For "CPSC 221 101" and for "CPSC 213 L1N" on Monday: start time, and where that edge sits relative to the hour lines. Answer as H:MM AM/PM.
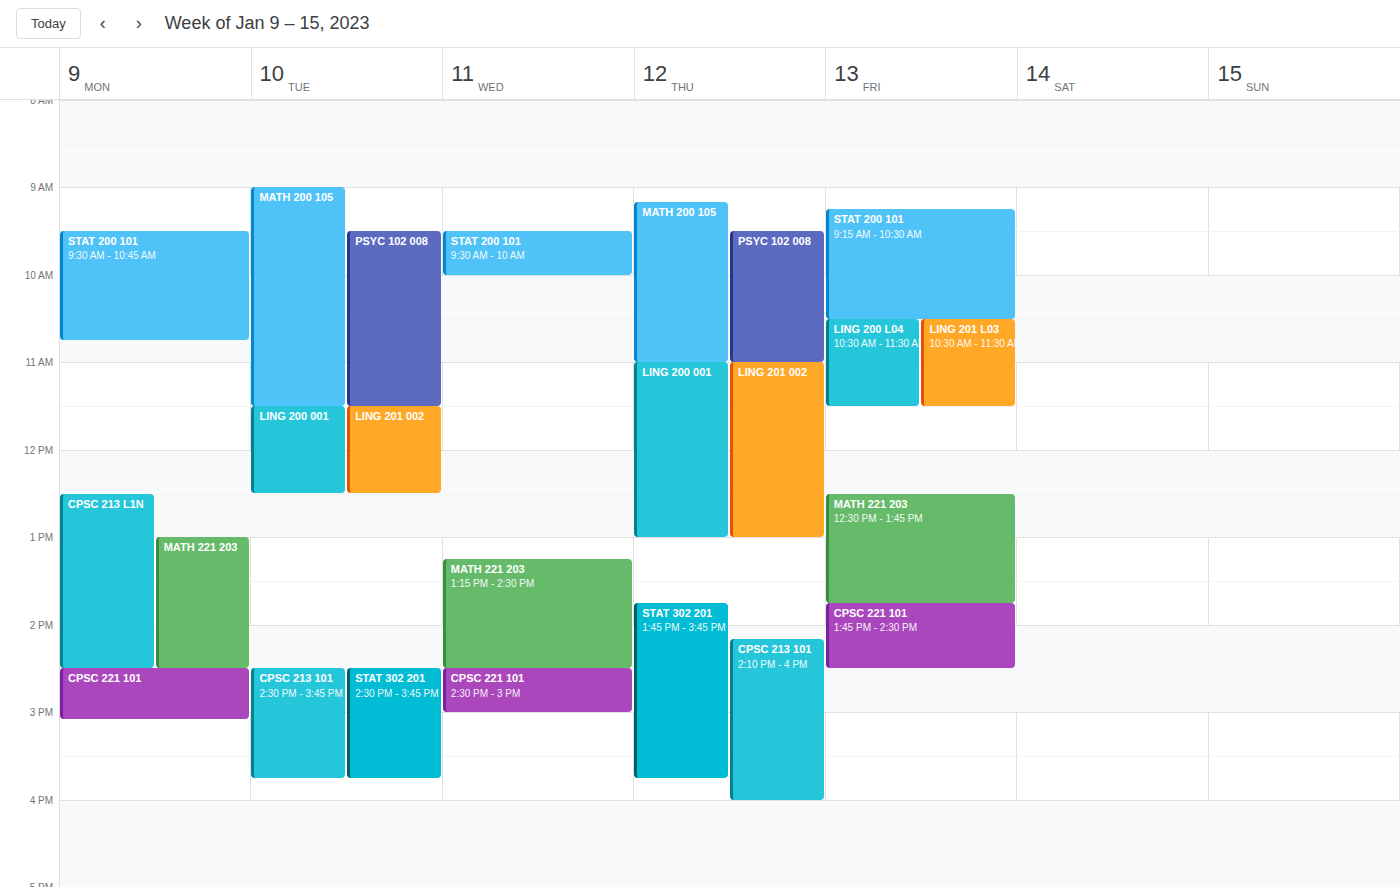
"CPSC 221 101": 2:30 PM, halfway between the 2 PM and 3 PM lines. "CPSC 213 L1N": 12:30 PM, halfway between the 12 PM and 1 PM lines.